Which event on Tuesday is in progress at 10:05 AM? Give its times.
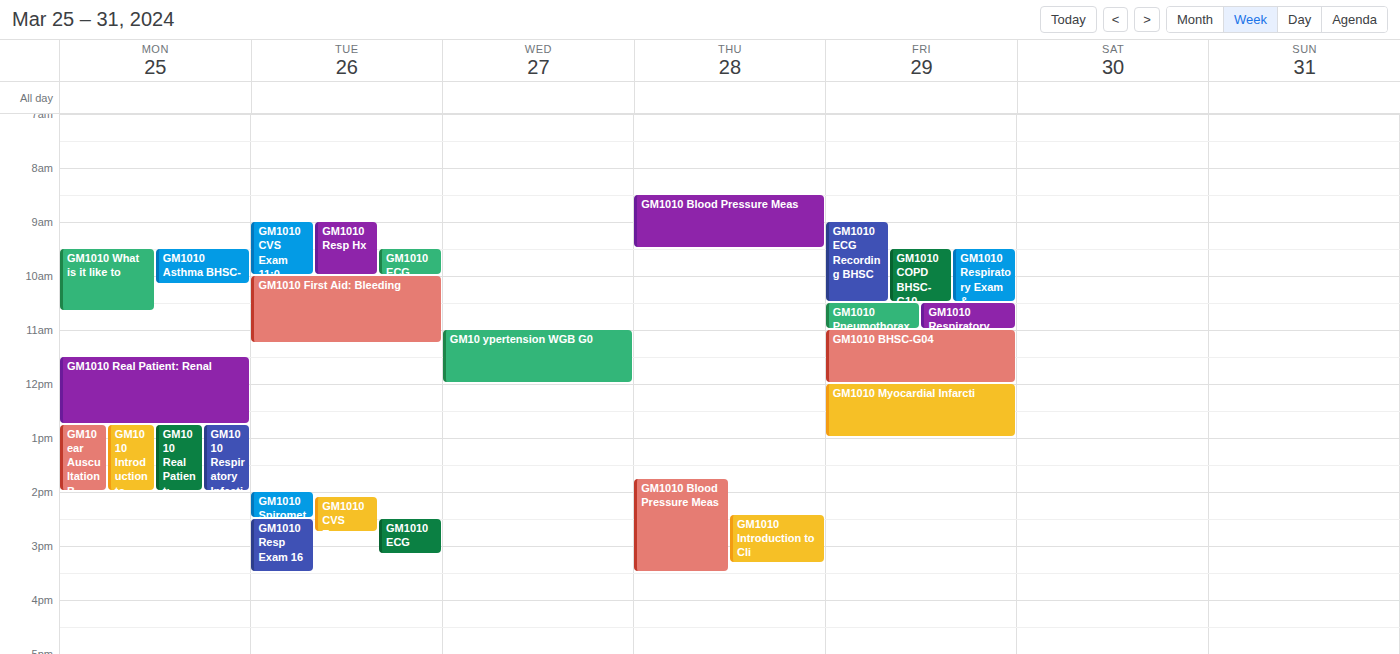
"GM1010 First Aid: Bleeding", 10:00 AM to 11:15 AM